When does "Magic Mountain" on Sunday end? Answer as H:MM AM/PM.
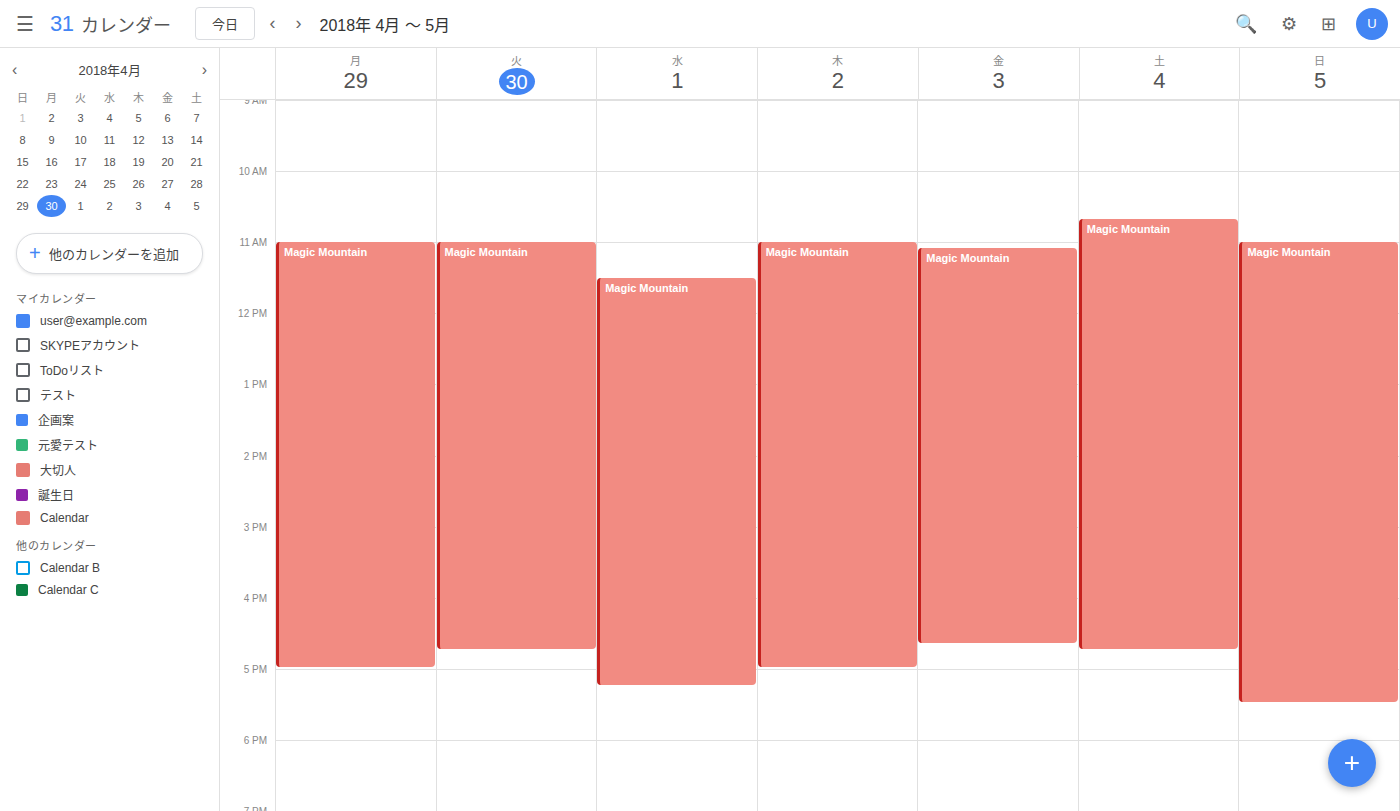
5:30 PM